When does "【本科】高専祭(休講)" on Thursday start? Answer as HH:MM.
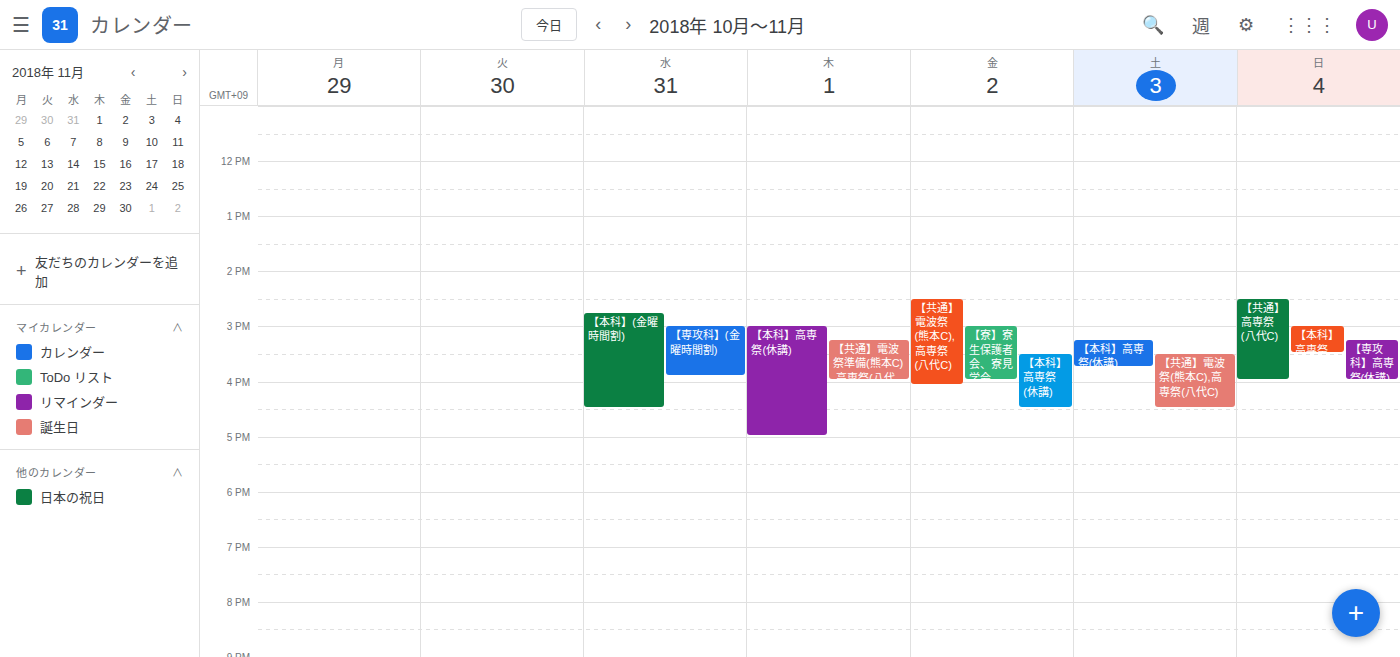
15:00